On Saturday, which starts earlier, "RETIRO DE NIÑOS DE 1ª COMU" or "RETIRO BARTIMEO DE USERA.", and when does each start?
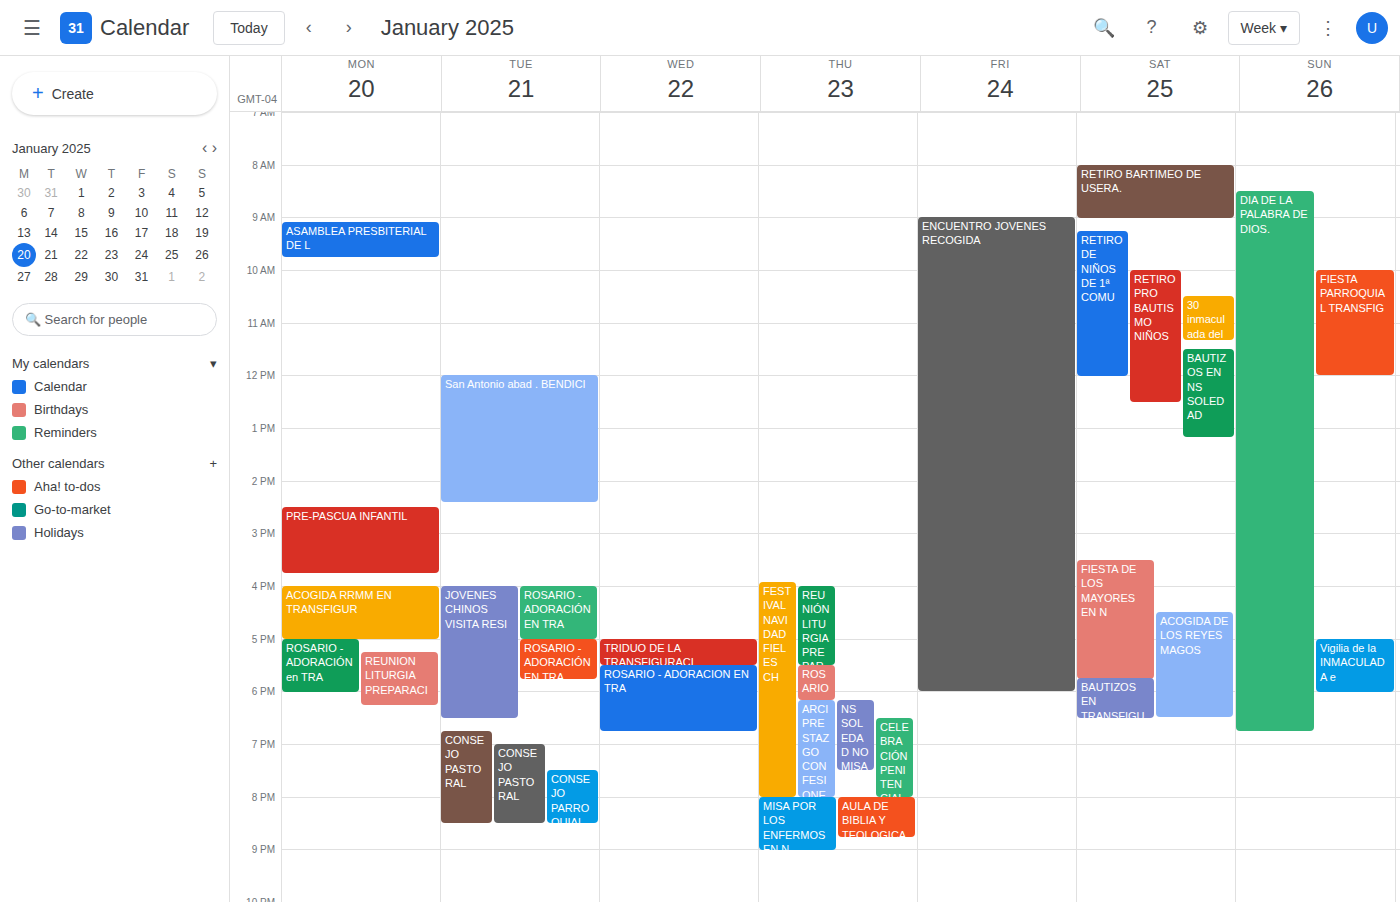
"RETIRO BARTIMEO DE USERA." 8:00 AM; "RETIRO DE NIÑOS DE 1ª COMU" 9:15 AM.